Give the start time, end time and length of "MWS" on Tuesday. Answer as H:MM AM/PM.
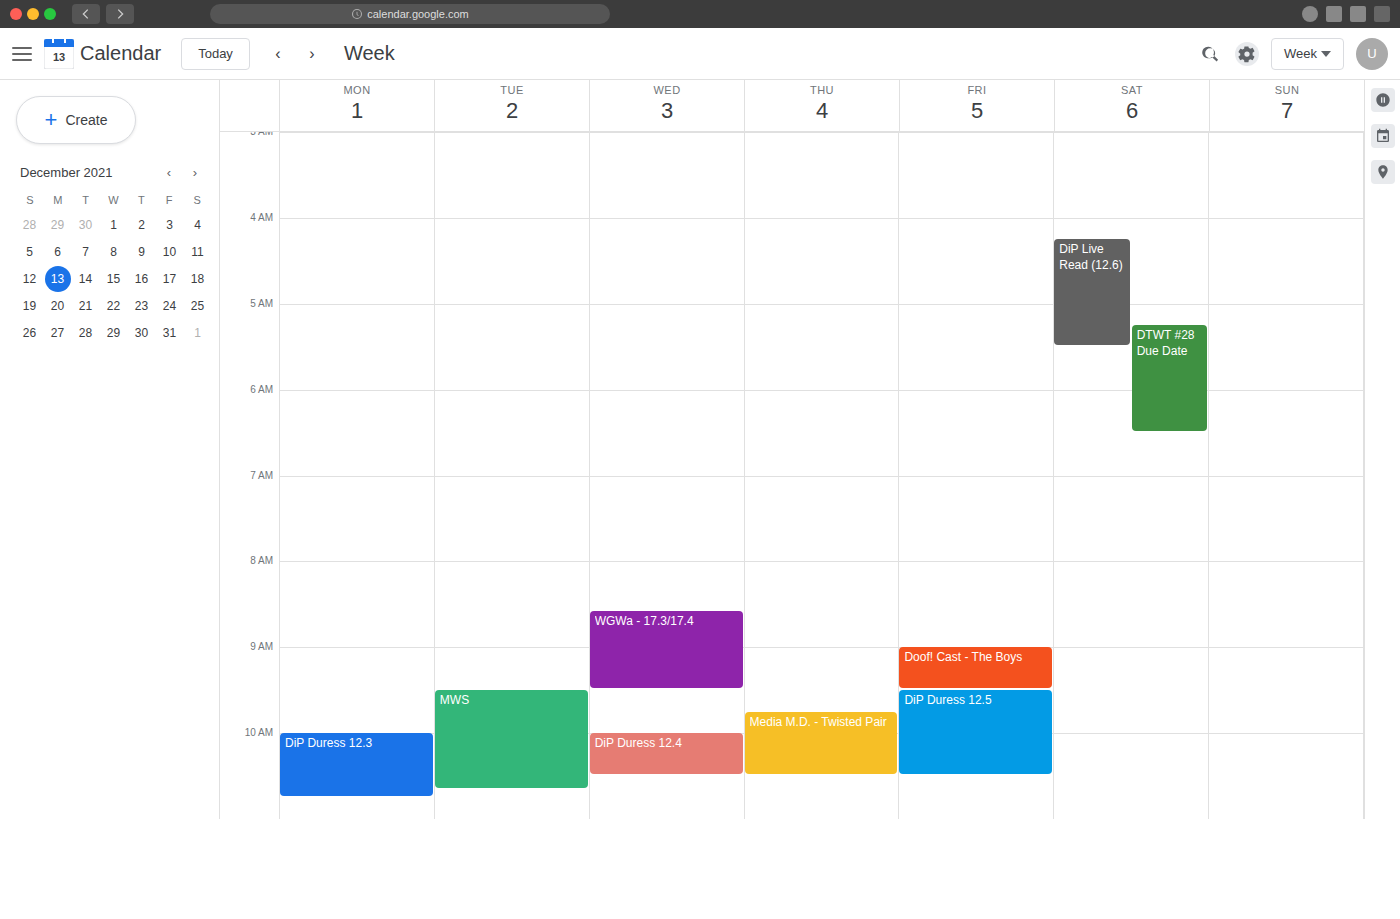
9:30 AM to 10:40 AM, 1 hour 10 minutes